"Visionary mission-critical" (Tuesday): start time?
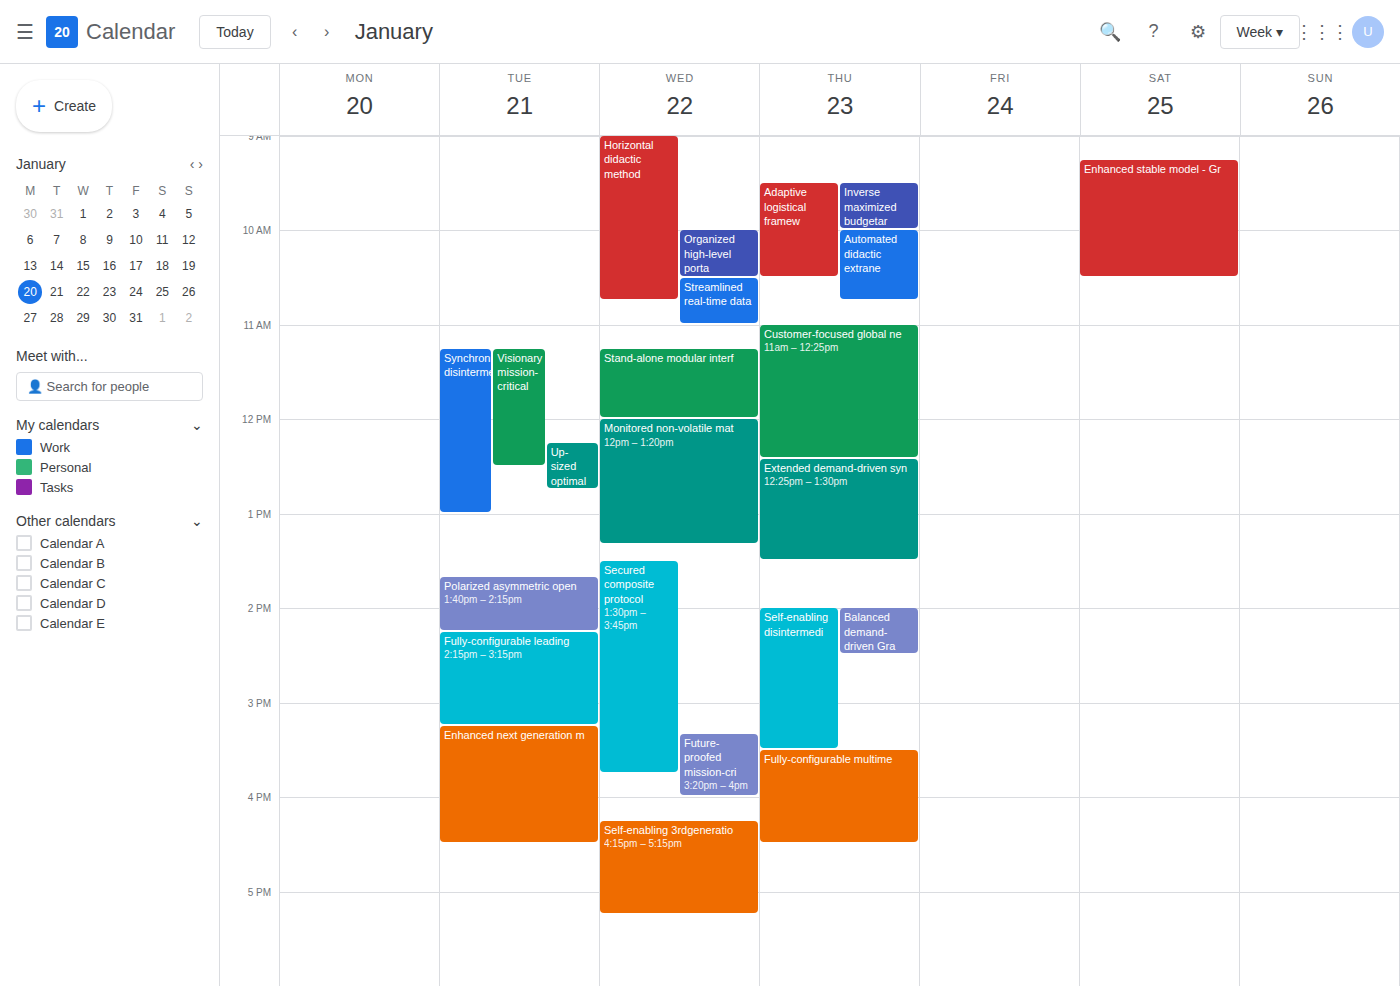
11:15